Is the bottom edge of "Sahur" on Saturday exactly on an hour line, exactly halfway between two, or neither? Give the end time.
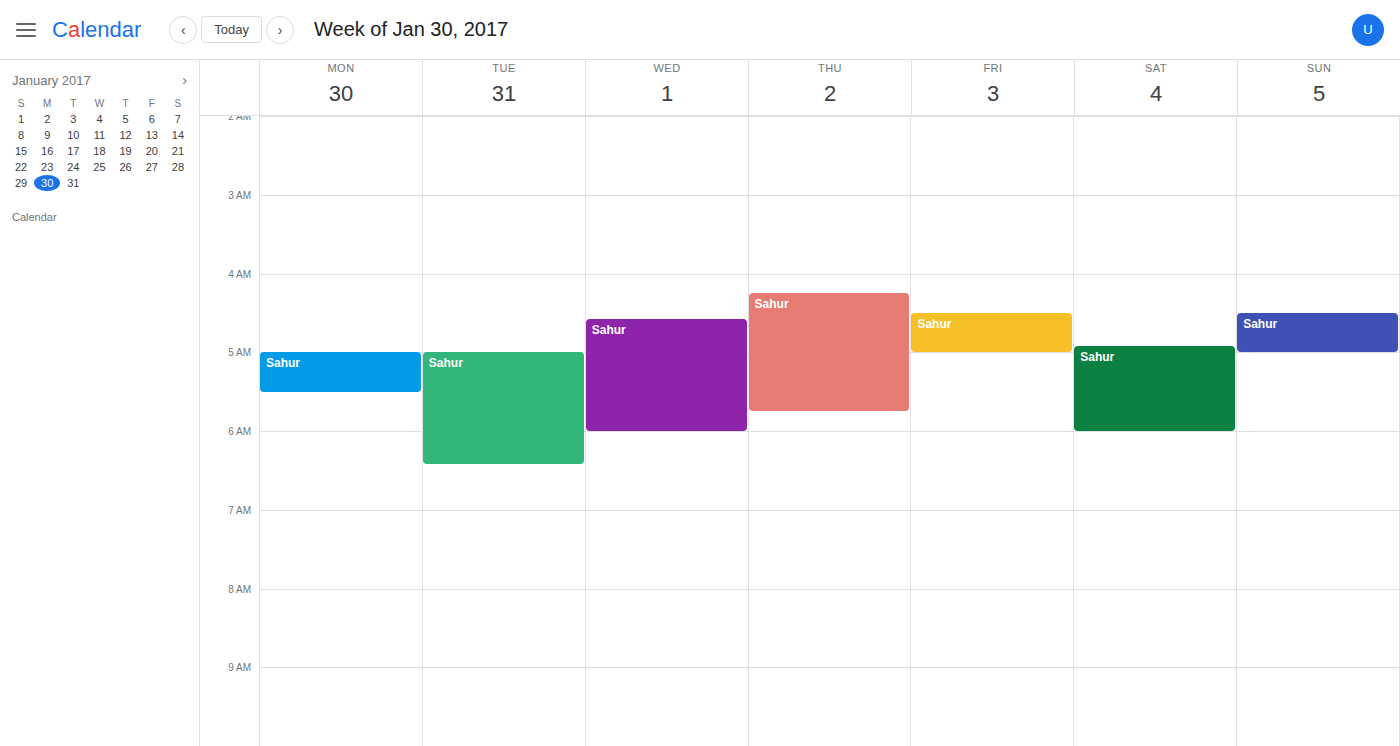
6:00 AM -- exactly on the 6 AM line.